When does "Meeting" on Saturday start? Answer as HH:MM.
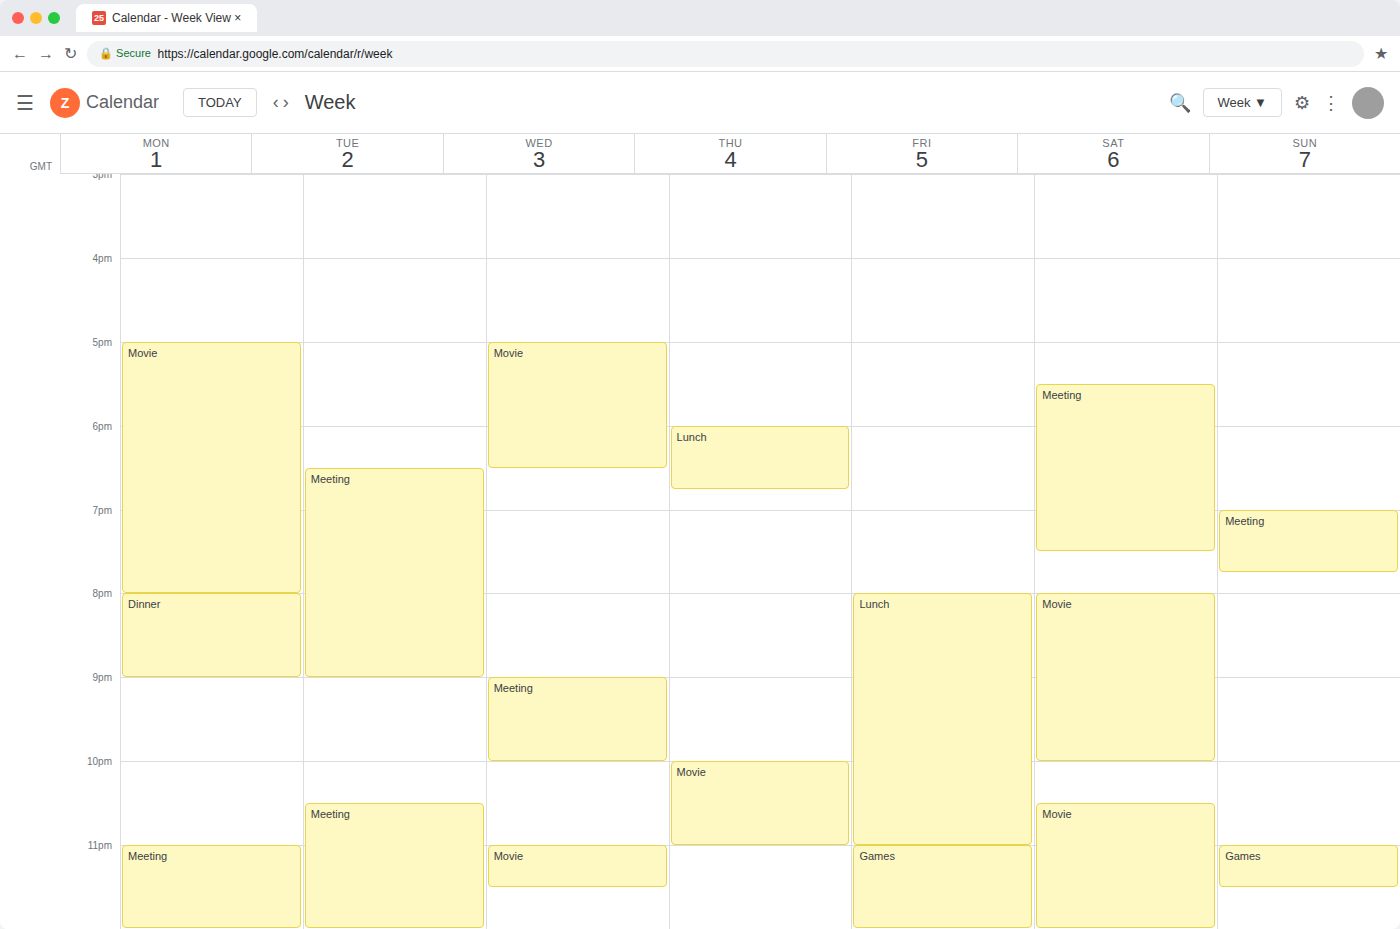
17:30